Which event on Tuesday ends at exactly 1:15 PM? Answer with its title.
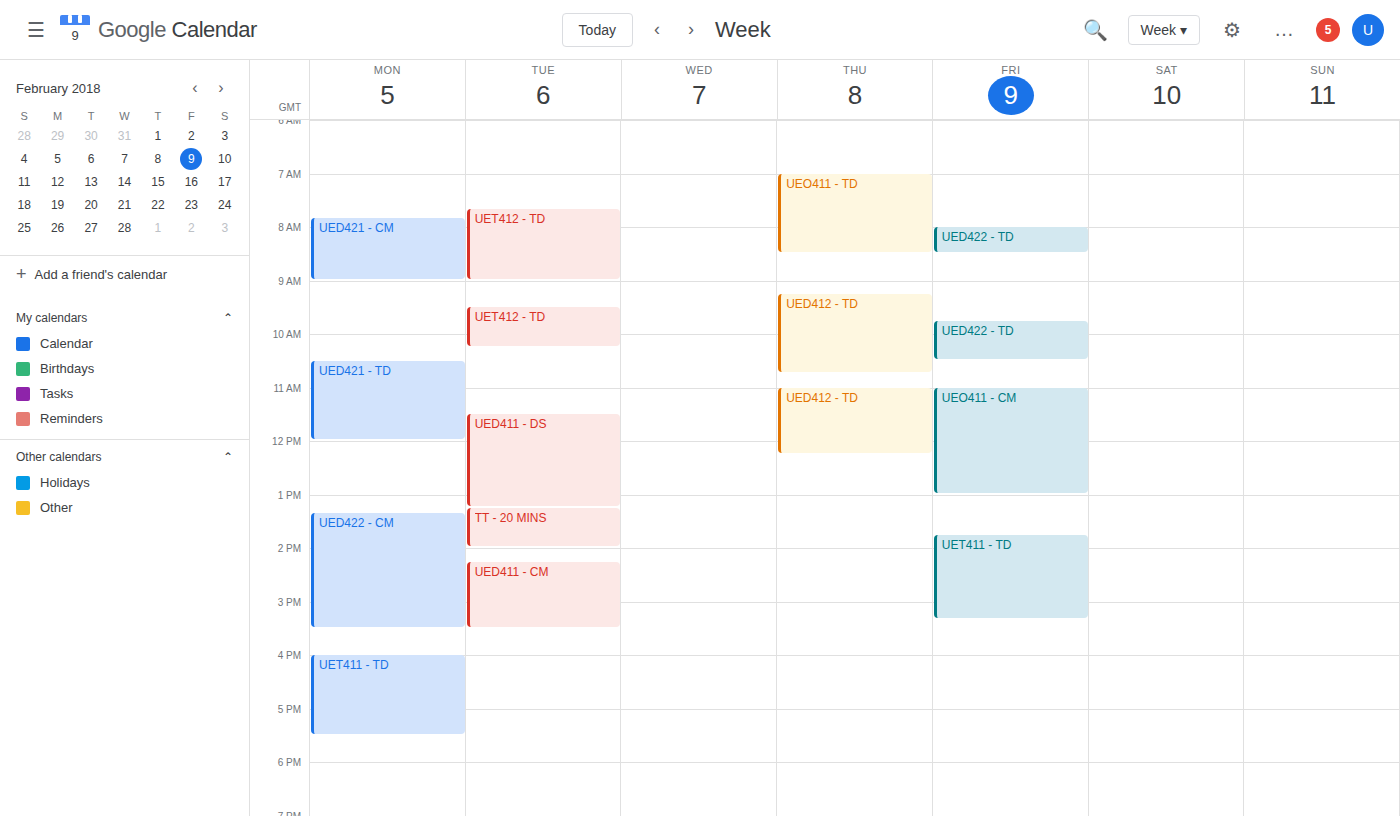
"UED411 - DS"